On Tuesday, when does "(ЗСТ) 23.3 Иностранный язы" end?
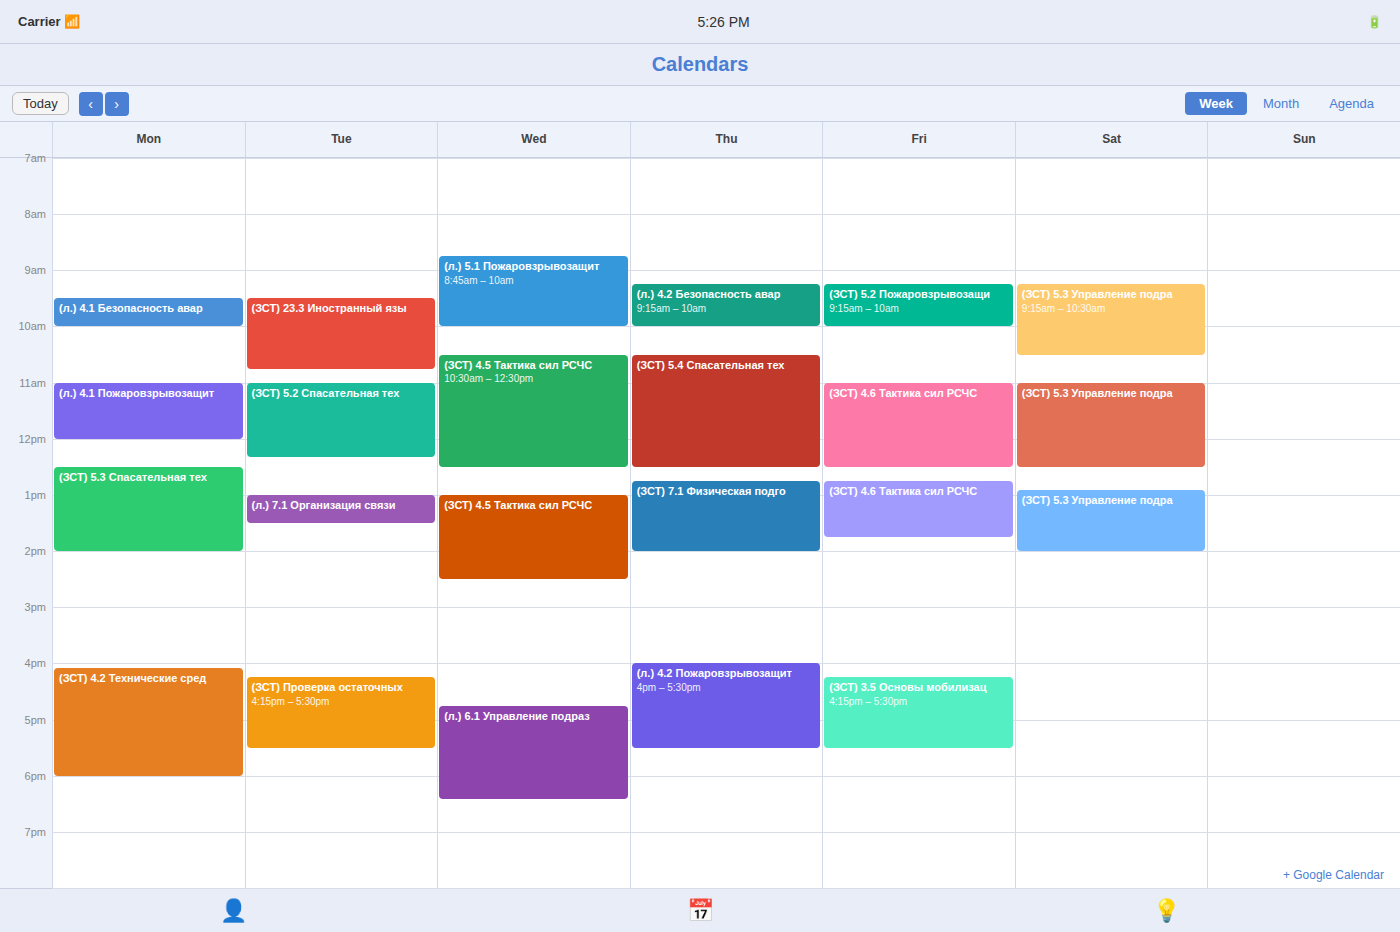
10:45